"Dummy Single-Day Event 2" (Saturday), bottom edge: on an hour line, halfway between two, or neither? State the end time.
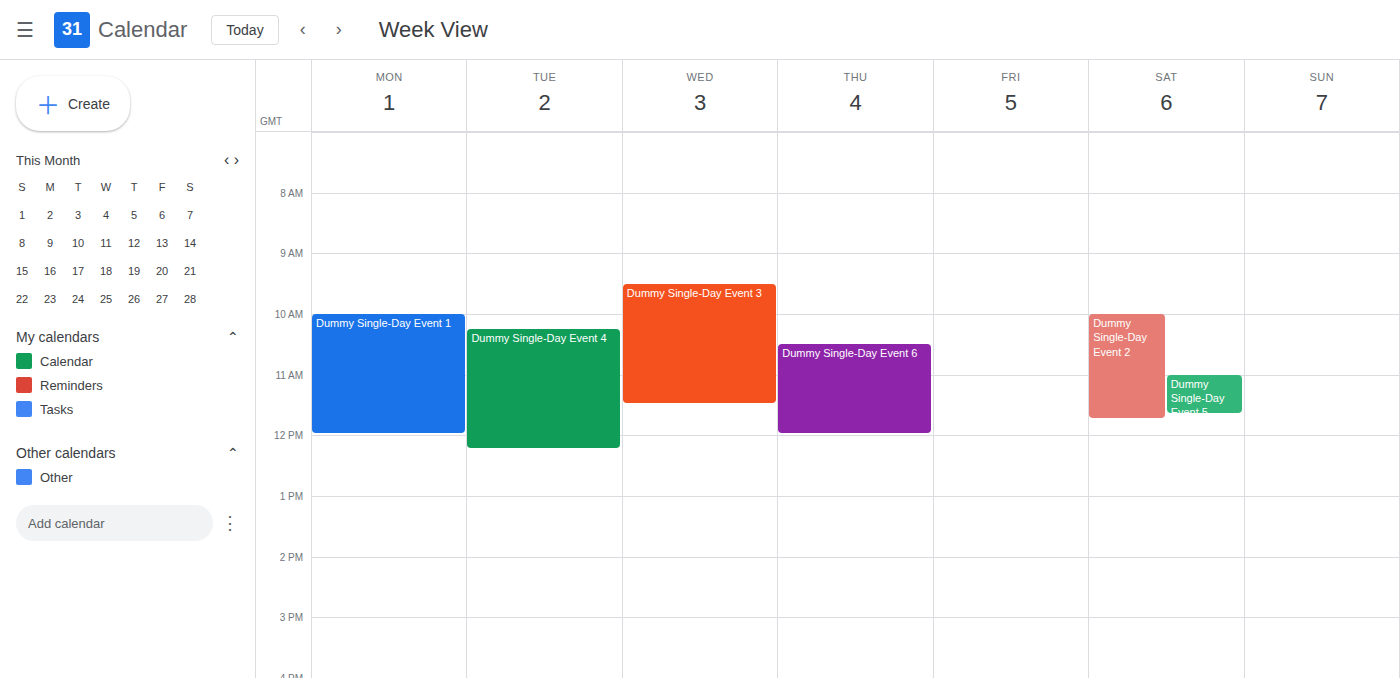
11:45 AM -- neither: three quarters of the way from the 11 AM line to the 12 PM line.